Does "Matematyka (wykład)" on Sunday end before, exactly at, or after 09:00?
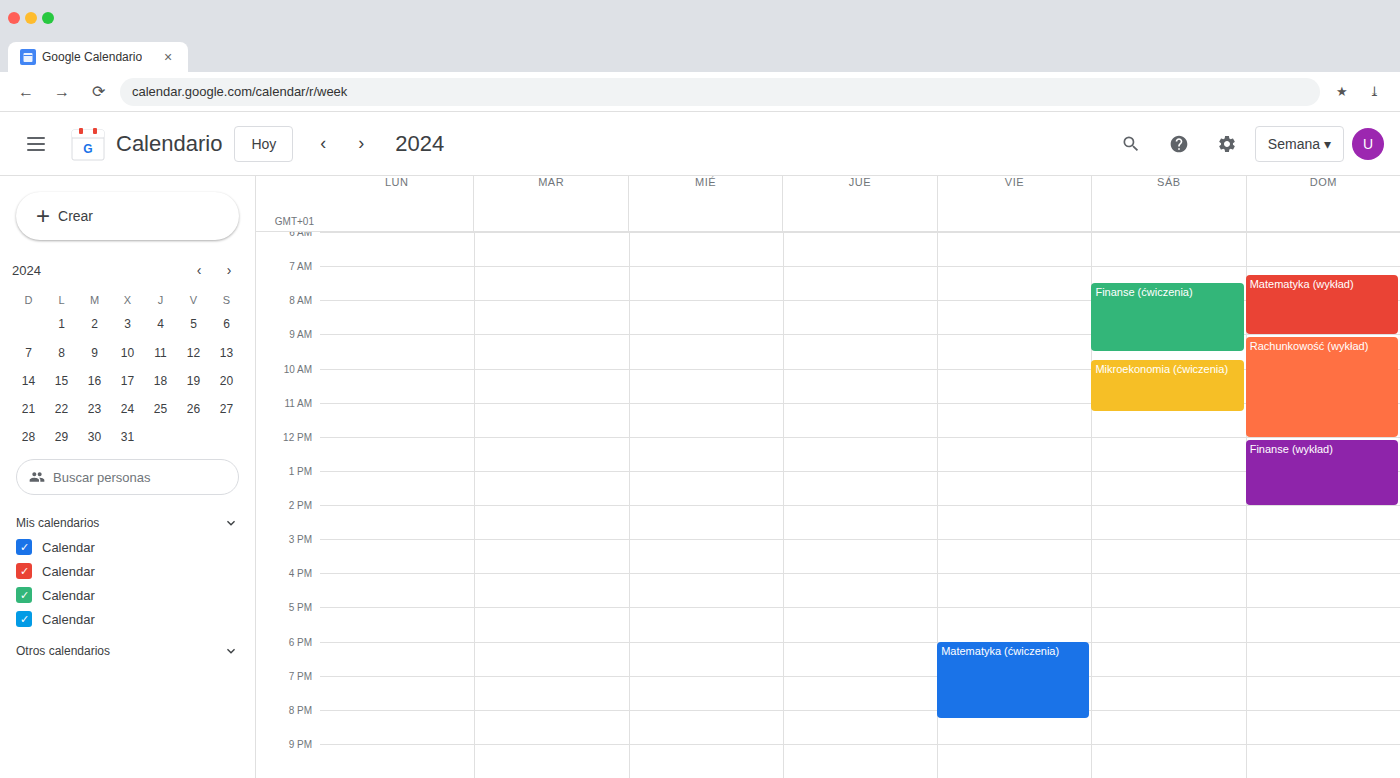
09:00 -- exactly at 09:00, on the 09:00 line.